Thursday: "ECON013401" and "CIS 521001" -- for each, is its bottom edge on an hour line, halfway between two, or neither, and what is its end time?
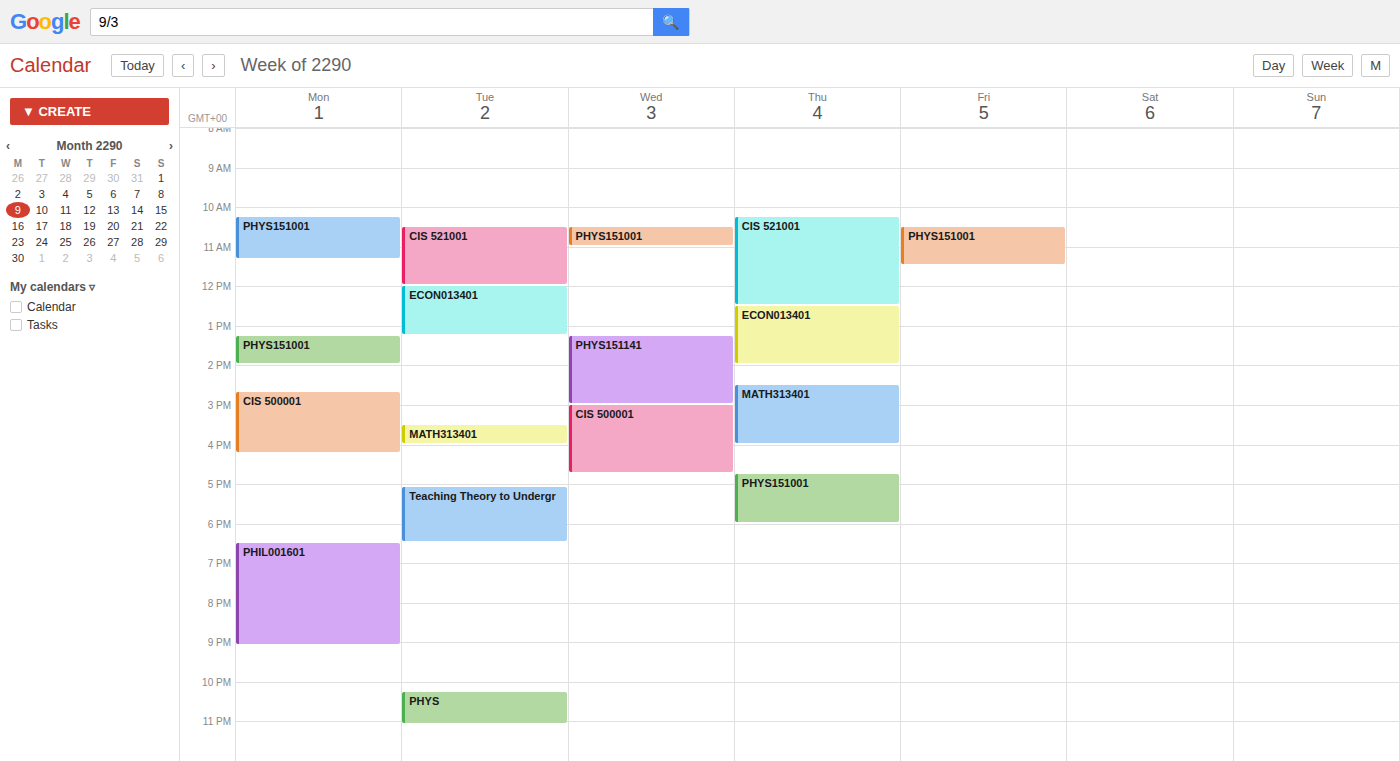
"ECON013401": 2:00 PM, exactly on the 2 PM line. "CIS 521001": 12:30 PM, halfway between the 12 PM and 1 PM lines.